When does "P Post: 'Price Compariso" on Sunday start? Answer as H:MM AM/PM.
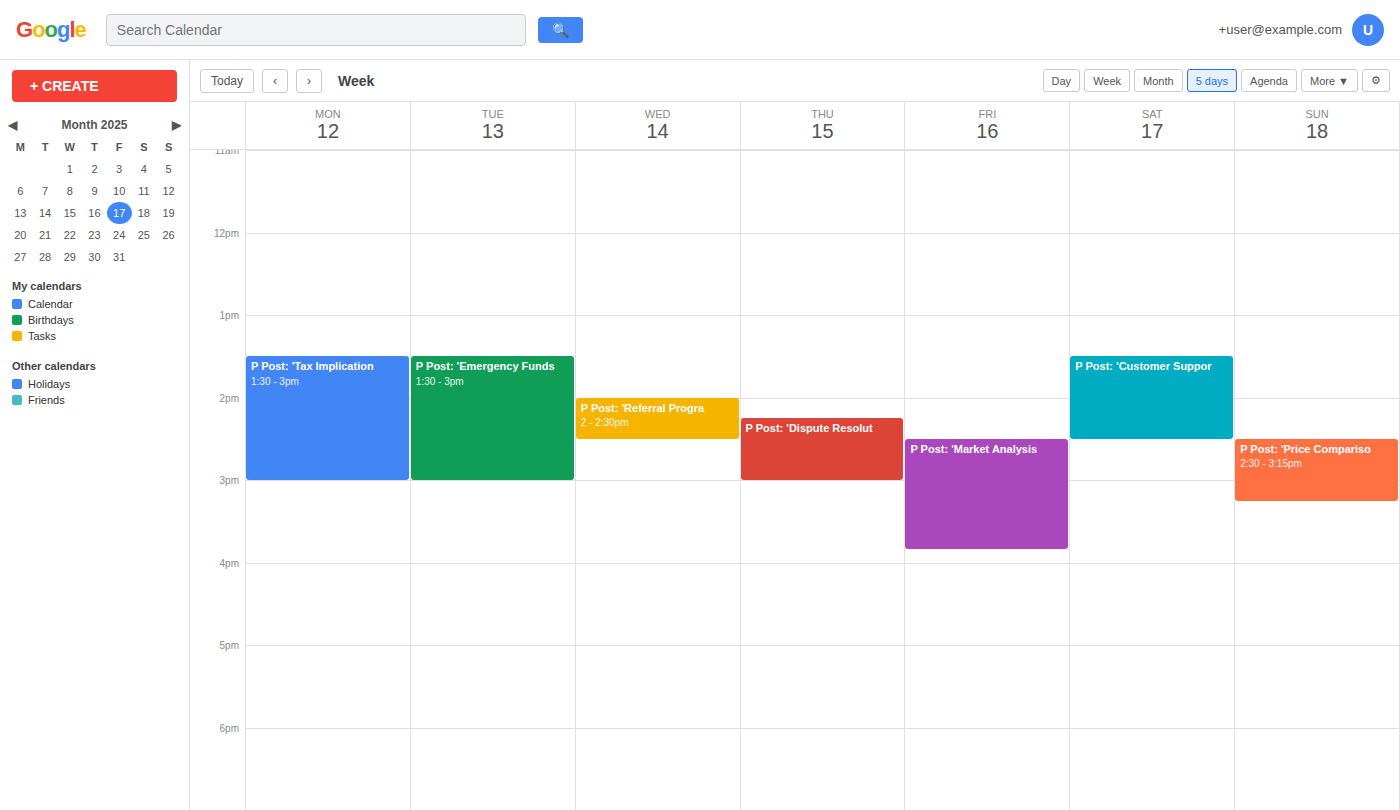
2:30 PM